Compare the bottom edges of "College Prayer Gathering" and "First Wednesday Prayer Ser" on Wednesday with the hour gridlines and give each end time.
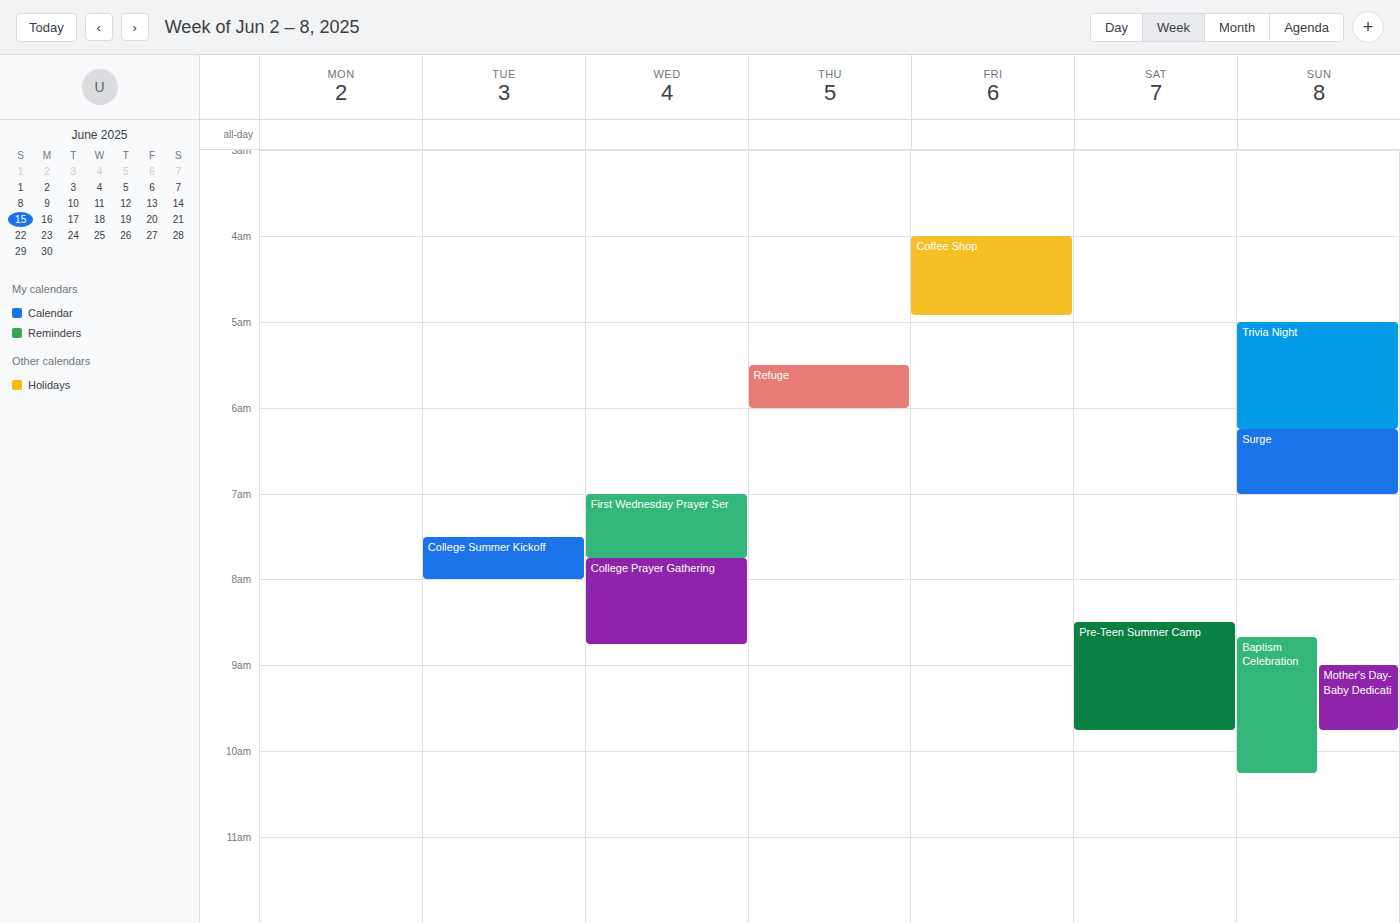
"College Prayer Gathering": 8:45 AM, neither: three quarters of the way from the 8 AM line to the 9 AM line. "First Wednesday Prayer Ser": 7:45 AM, neither: three quarters of the way from the 7 AM line to the 8 AM line.